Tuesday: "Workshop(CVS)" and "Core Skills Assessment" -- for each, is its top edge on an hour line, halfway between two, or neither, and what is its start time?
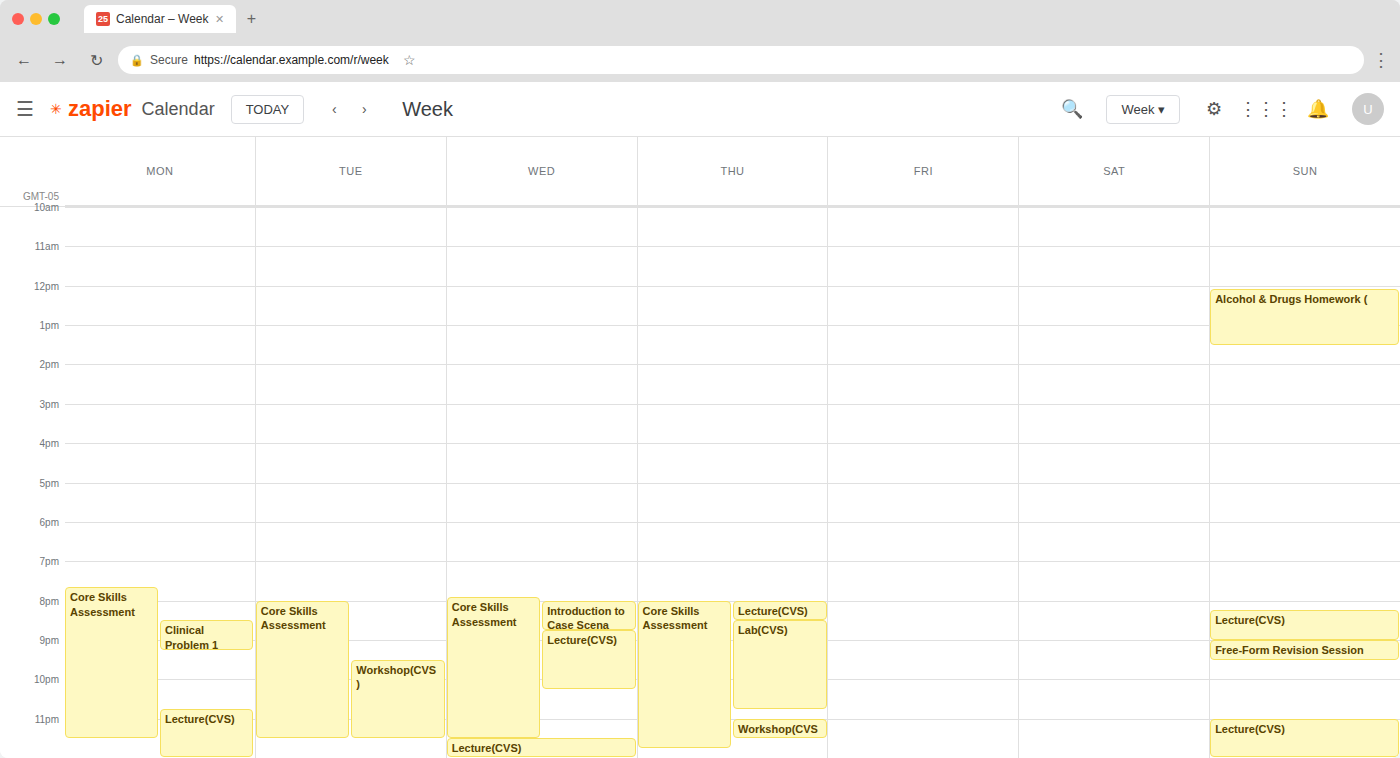
"Workshop(CVS)": 9:30 PM, halfway between the 9 PM and 10 PM lines. "Core Skills Assessment": 8:00 PM, exactly on the 8 PM line.